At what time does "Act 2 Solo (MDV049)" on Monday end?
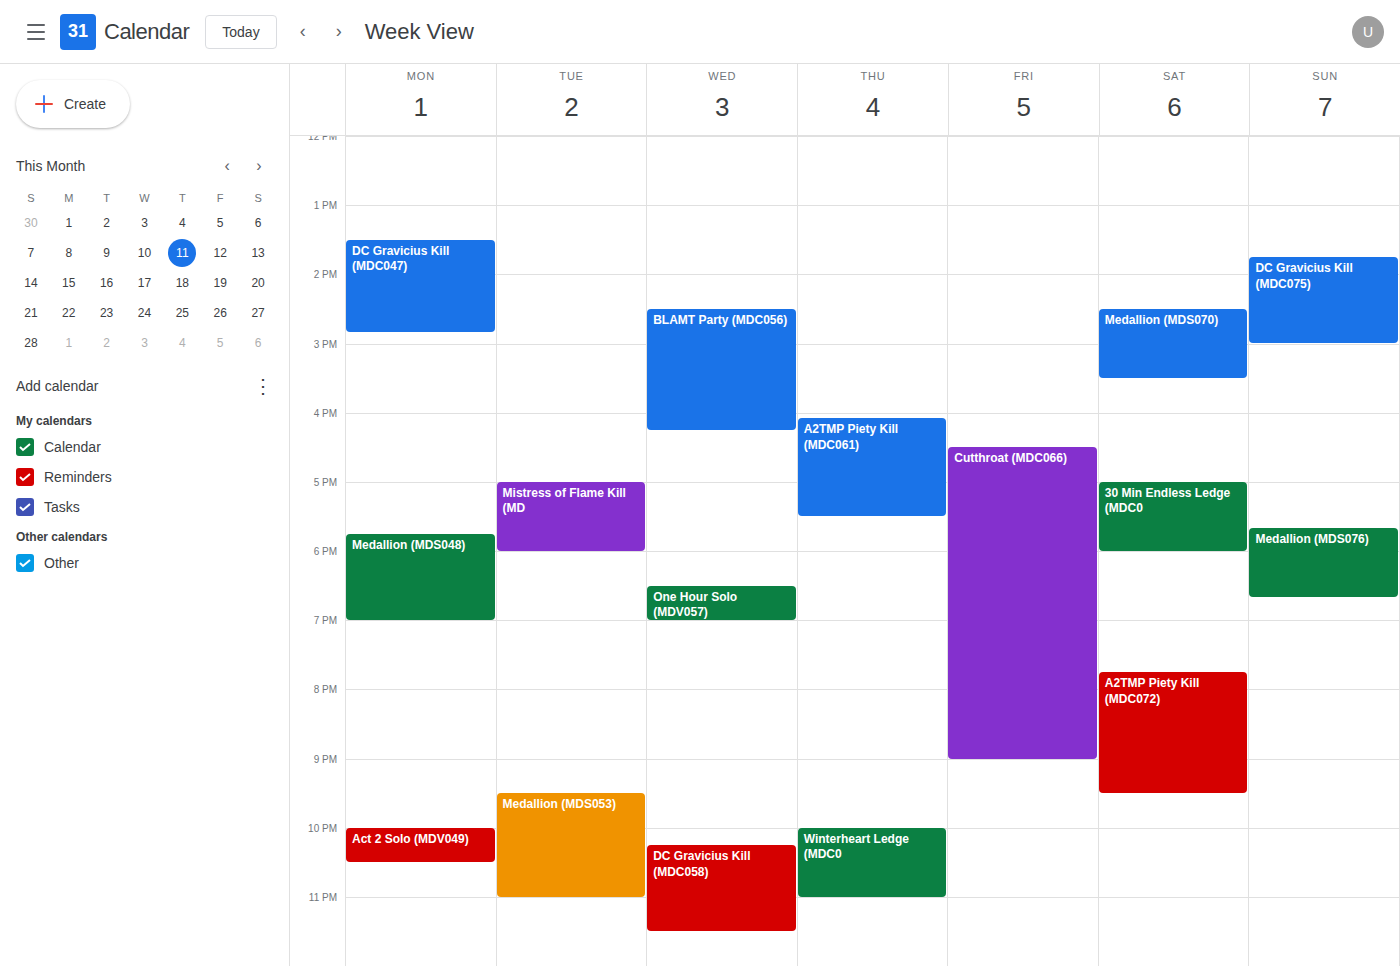
10:30 PM